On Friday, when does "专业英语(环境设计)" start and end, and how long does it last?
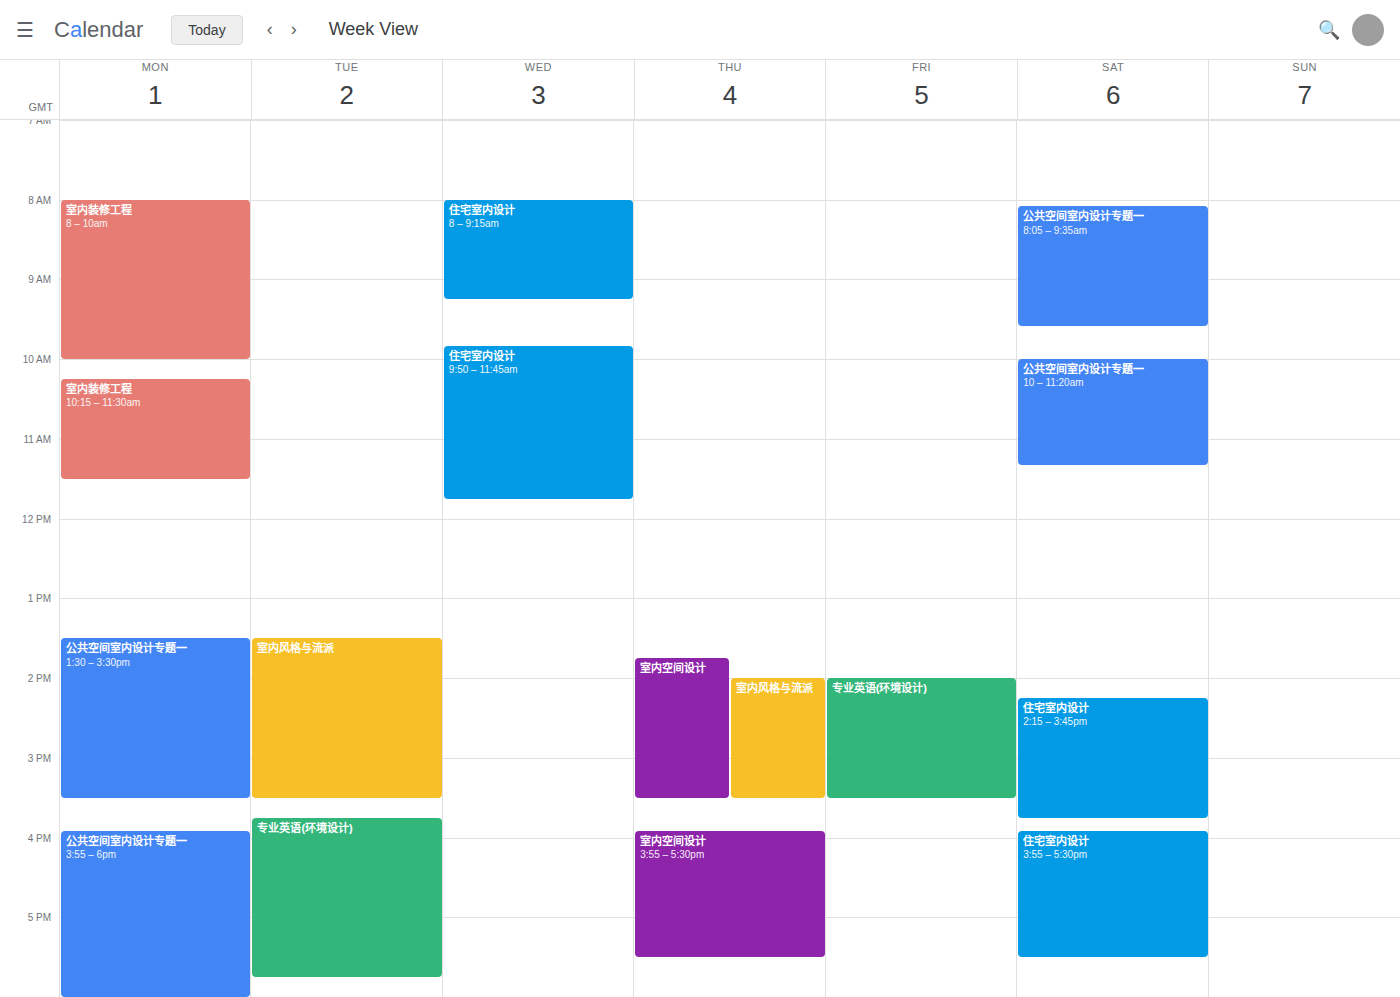
2:00 PM to 3:30 PM, 1 hour 30 minutes